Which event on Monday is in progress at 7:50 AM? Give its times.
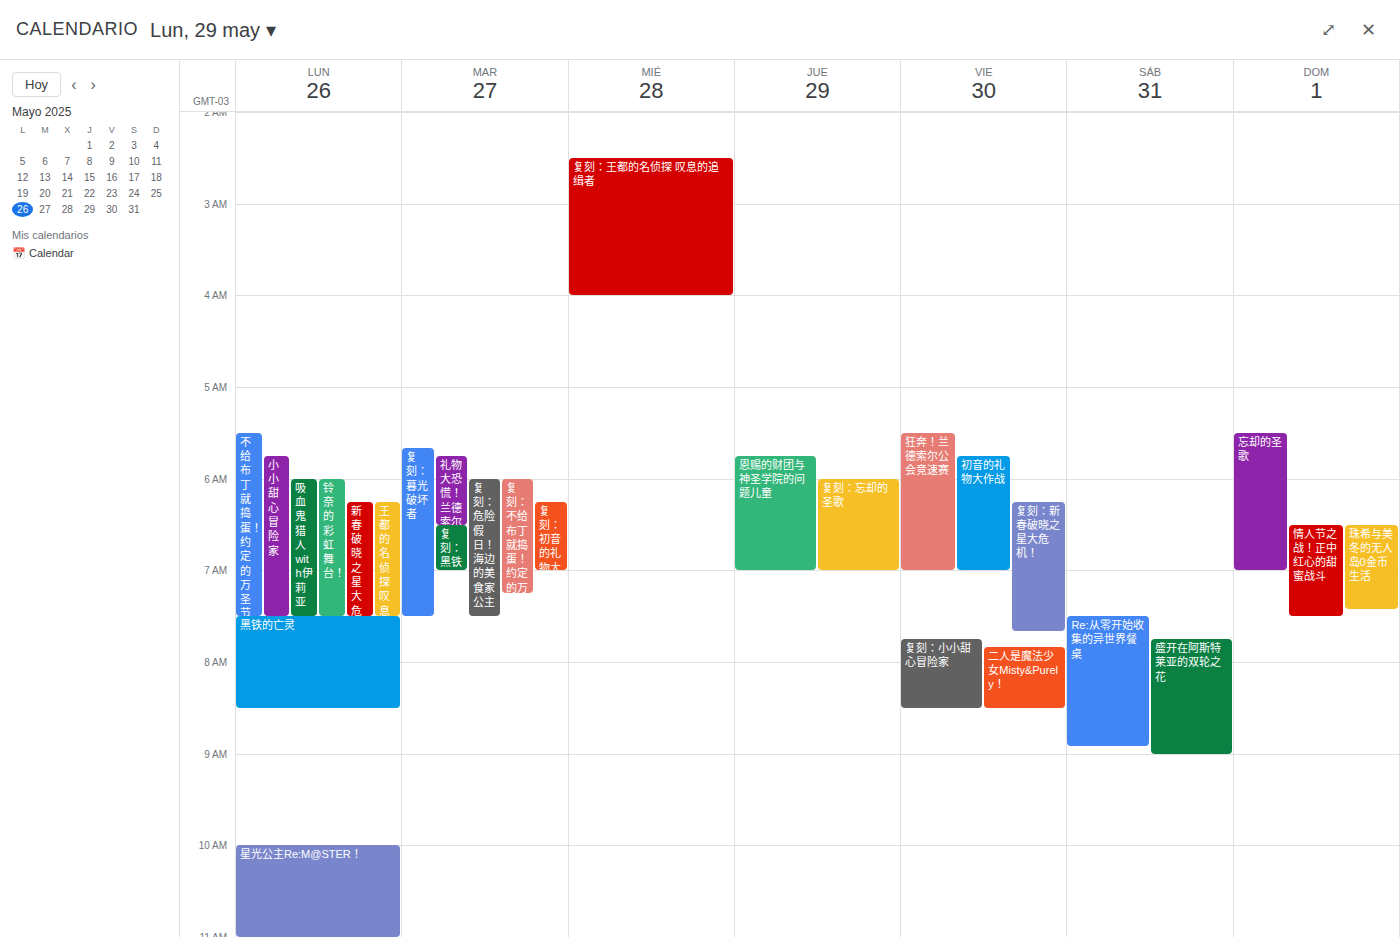
"黑铁的亡灵", 7:30 AM to 8:30 AM